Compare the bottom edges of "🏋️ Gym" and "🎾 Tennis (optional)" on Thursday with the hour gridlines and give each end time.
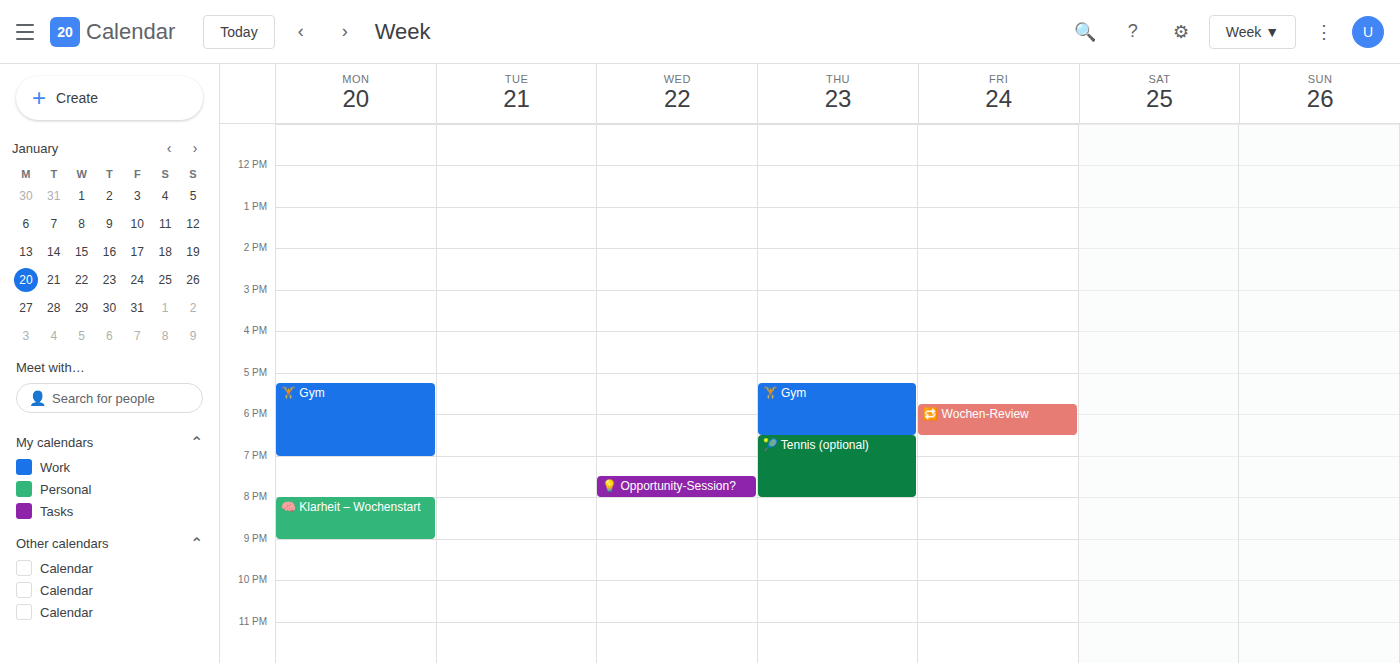
"🏋️ Gym": 6:30 PM, halfway between the 6 PM and 7 PM lines. "🎾 Tennis (optional)": 8:00 PM, exactly on the 8 PM line.